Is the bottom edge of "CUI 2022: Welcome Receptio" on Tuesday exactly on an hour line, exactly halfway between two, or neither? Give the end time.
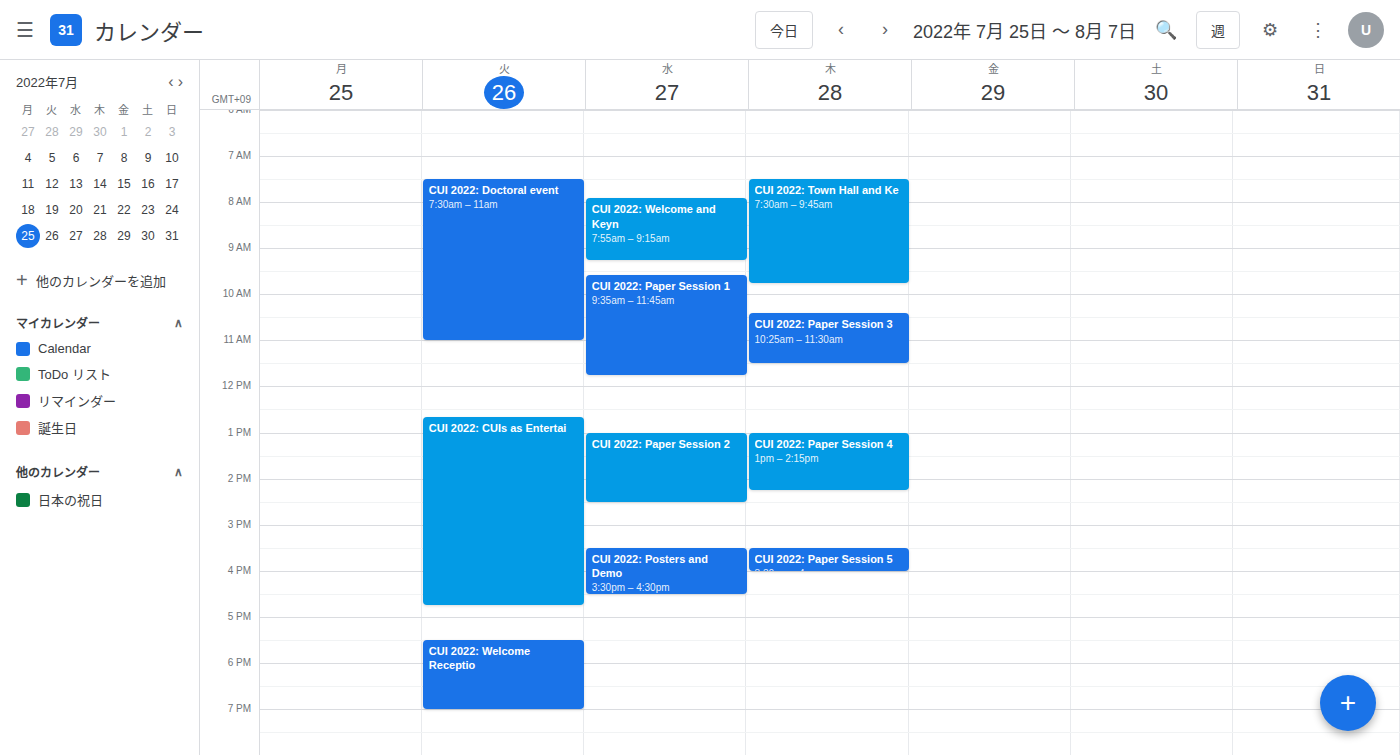
7:00 PM -- exactly on the 7 PM line.